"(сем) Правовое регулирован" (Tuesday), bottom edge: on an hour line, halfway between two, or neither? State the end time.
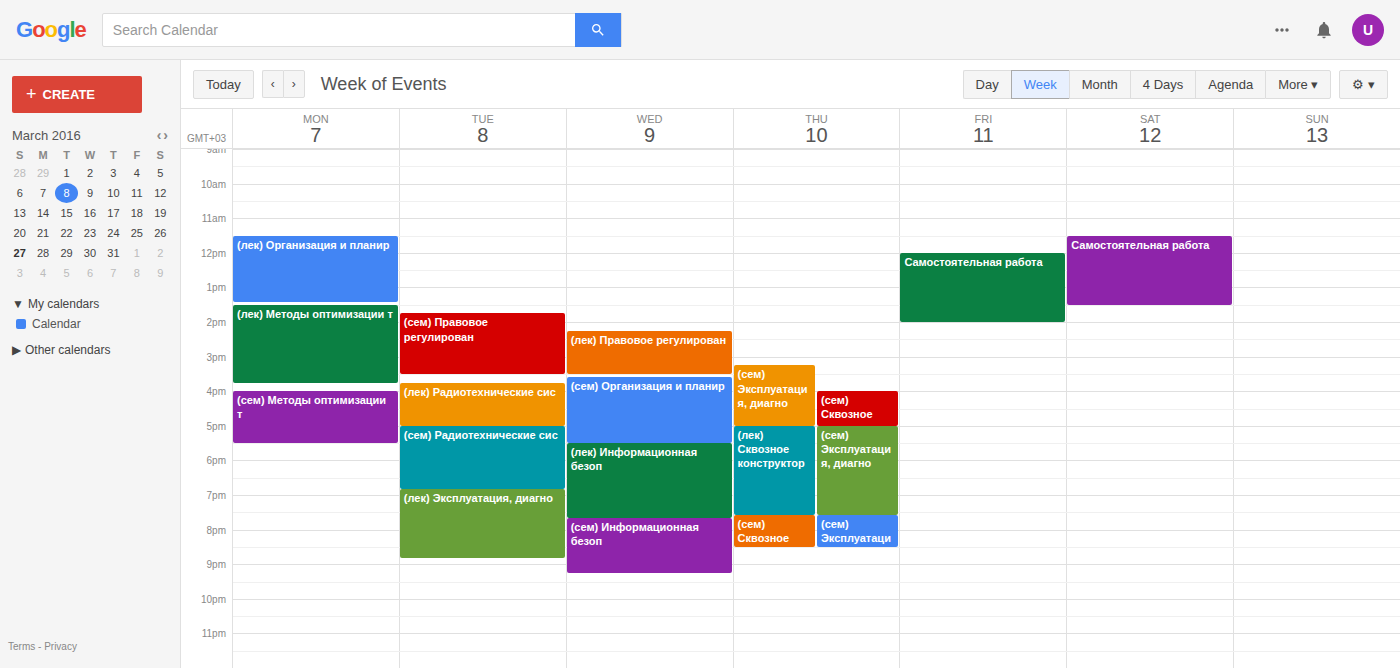
3:30 PM -- halfway between the 3 PM and 4 PM lines.